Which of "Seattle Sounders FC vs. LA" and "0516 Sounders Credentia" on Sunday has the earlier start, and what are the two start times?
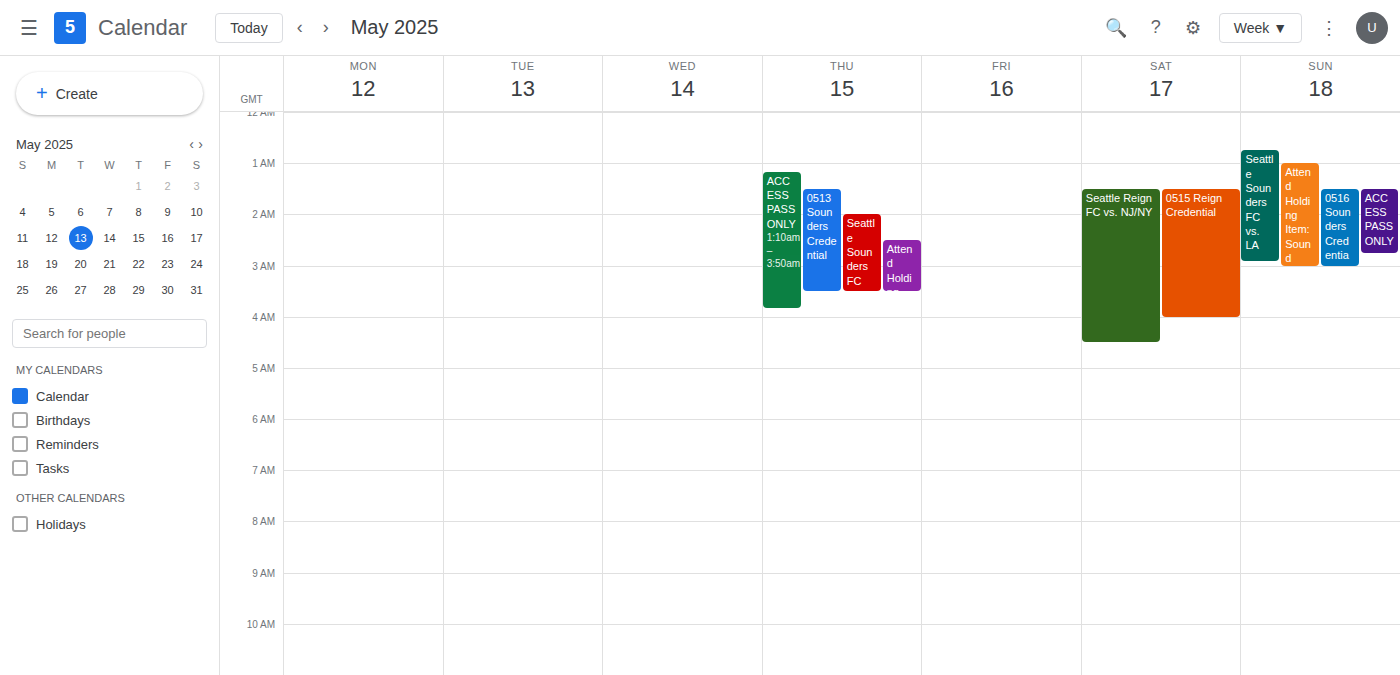
"Seattle Sounders FC vs. LA" 12:45 AM; "0516 Sounders Credentia" 1:30 AM.